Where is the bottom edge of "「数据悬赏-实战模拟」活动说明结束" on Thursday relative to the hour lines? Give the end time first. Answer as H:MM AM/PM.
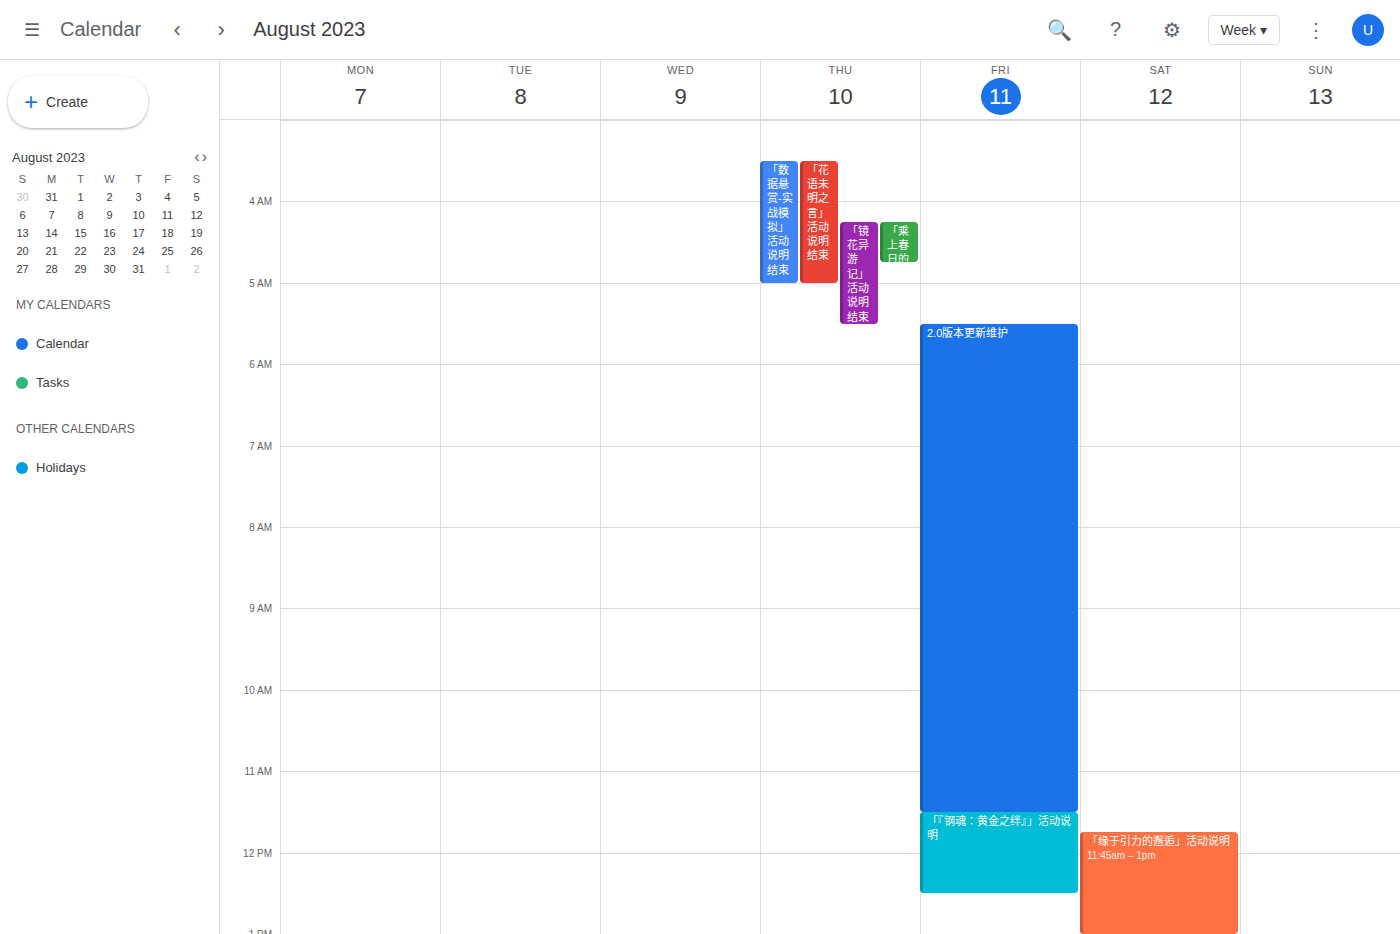
5:00 AM -- exactly on the 5 AM line.